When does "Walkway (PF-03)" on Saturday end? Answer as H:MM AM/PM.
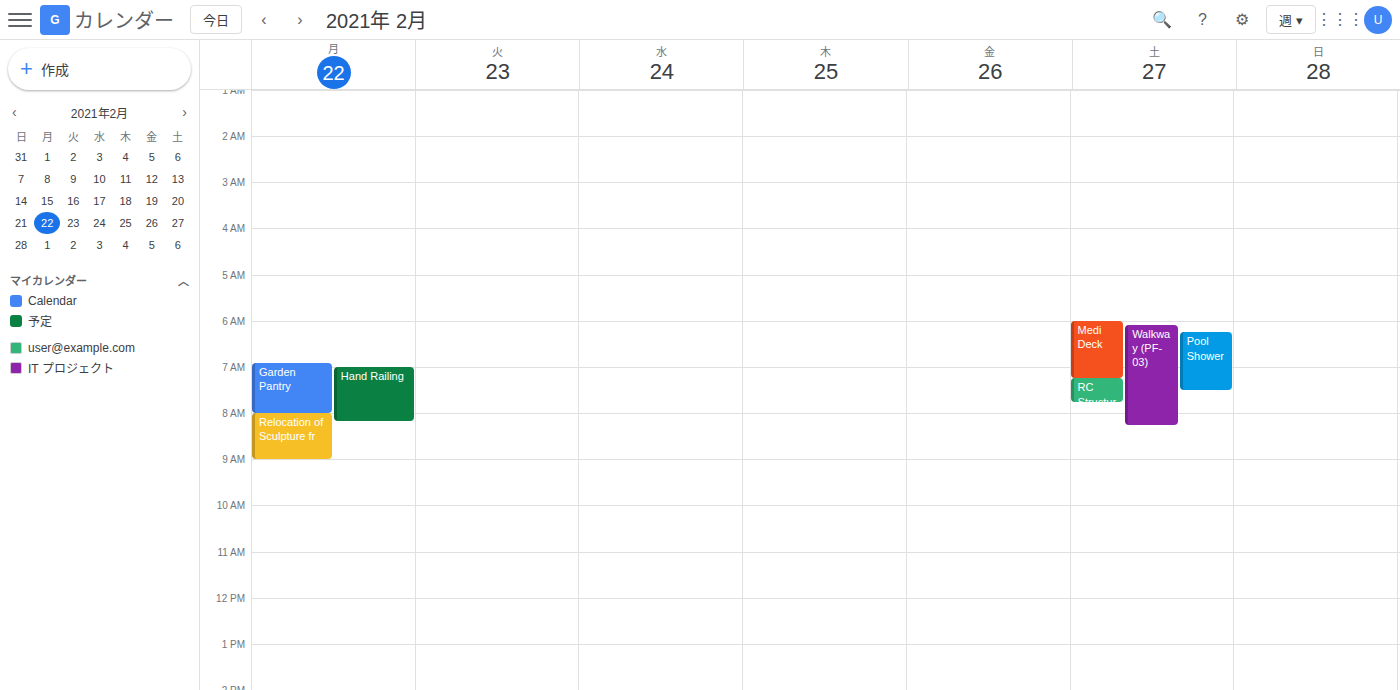
8:15 AM